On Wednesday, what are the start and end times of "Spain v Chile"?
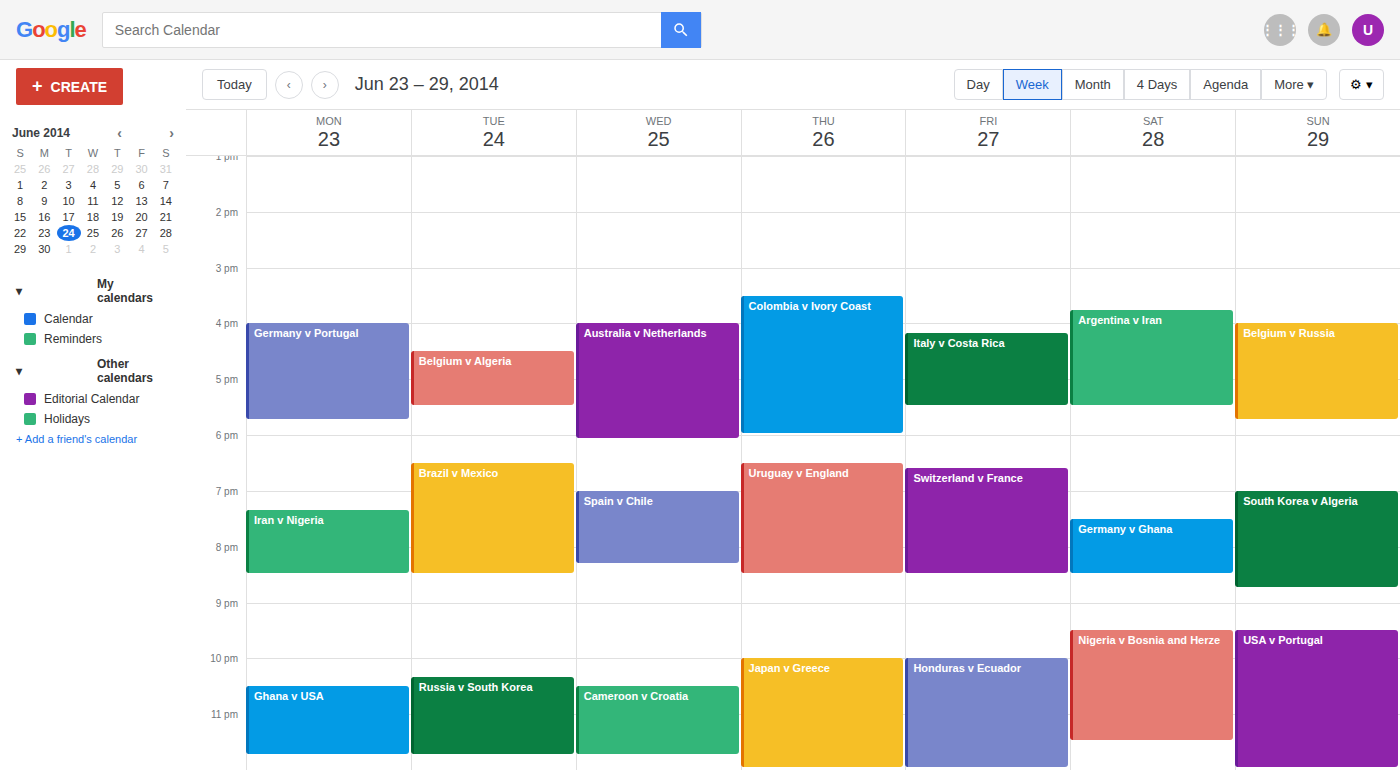
7:00 PM to 8:20 PM